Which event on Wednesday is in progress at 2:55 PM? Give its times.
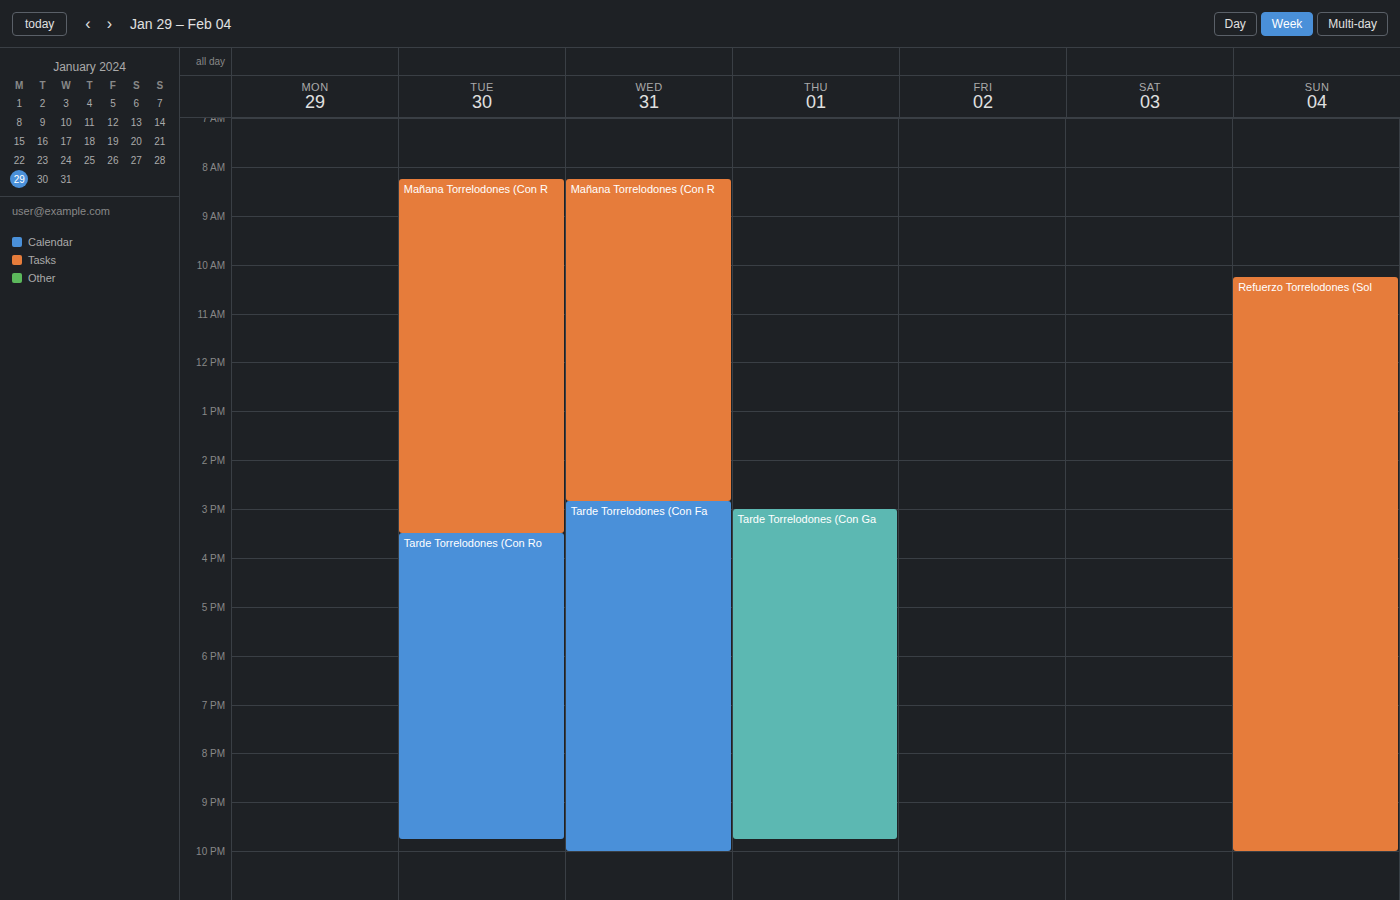
"Tarde Torrelodones (Con Fa", 2:50 PM to 10:00 PM